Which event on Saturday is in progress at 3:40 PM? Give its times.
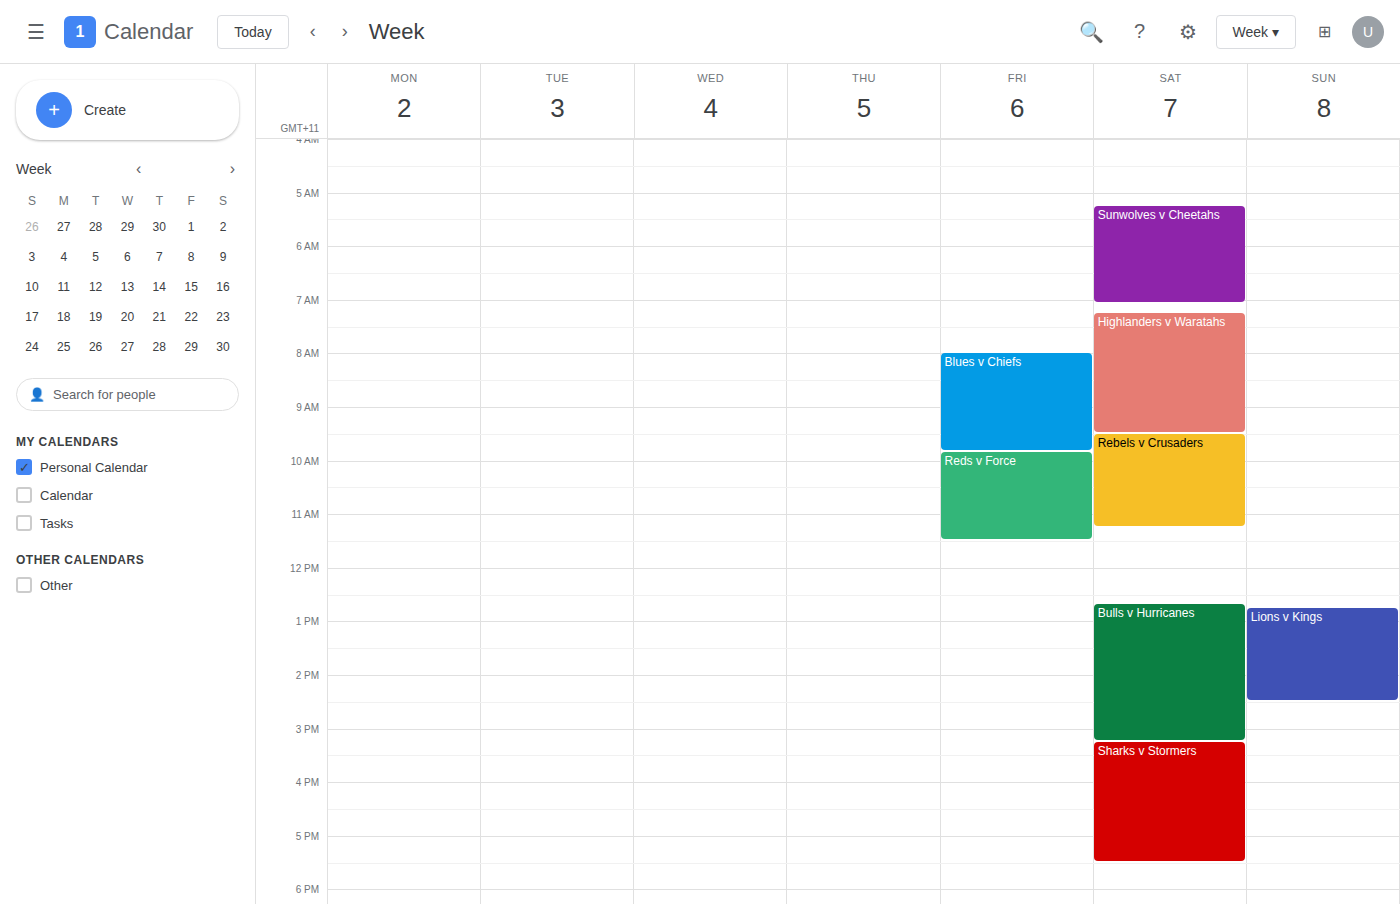
"Sharks v Stormers", 3:15 PM to 5:30 PM